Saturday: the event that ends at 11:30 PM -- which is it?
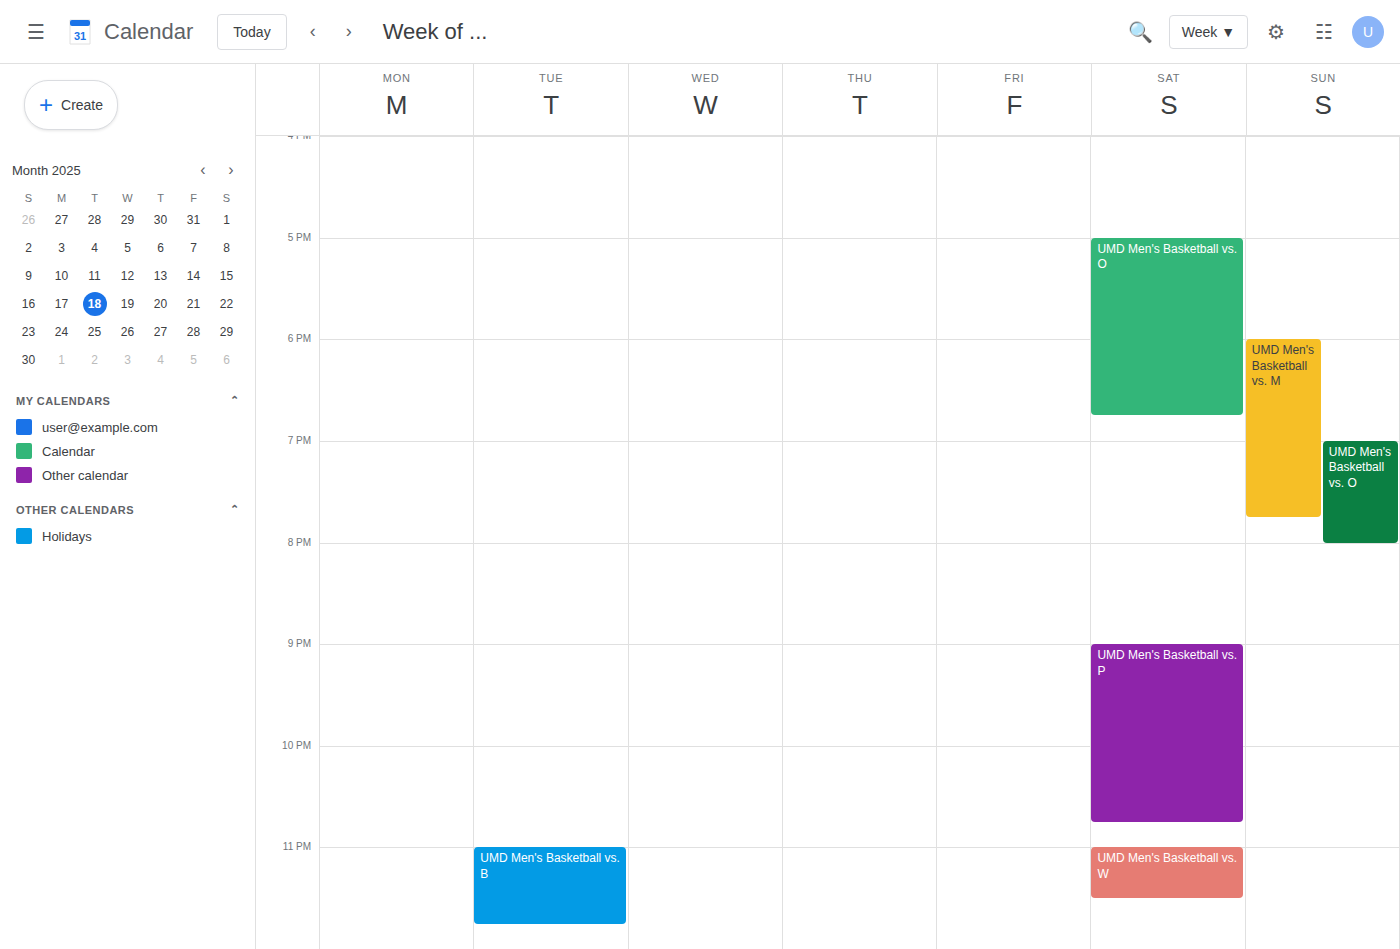
"UMD Men's Basketball vs. W"